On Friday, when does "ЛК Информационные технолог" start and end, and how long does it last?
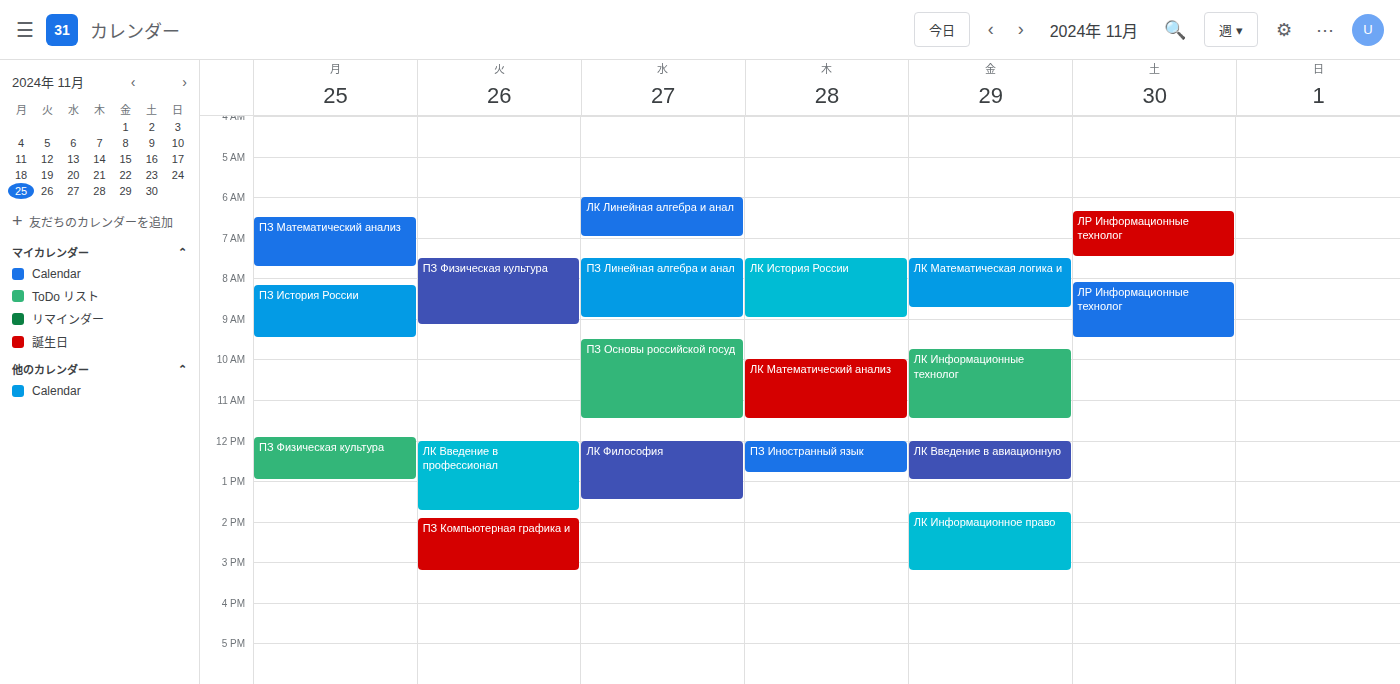
09:45 to 11:30, 1 hour 45 minutes